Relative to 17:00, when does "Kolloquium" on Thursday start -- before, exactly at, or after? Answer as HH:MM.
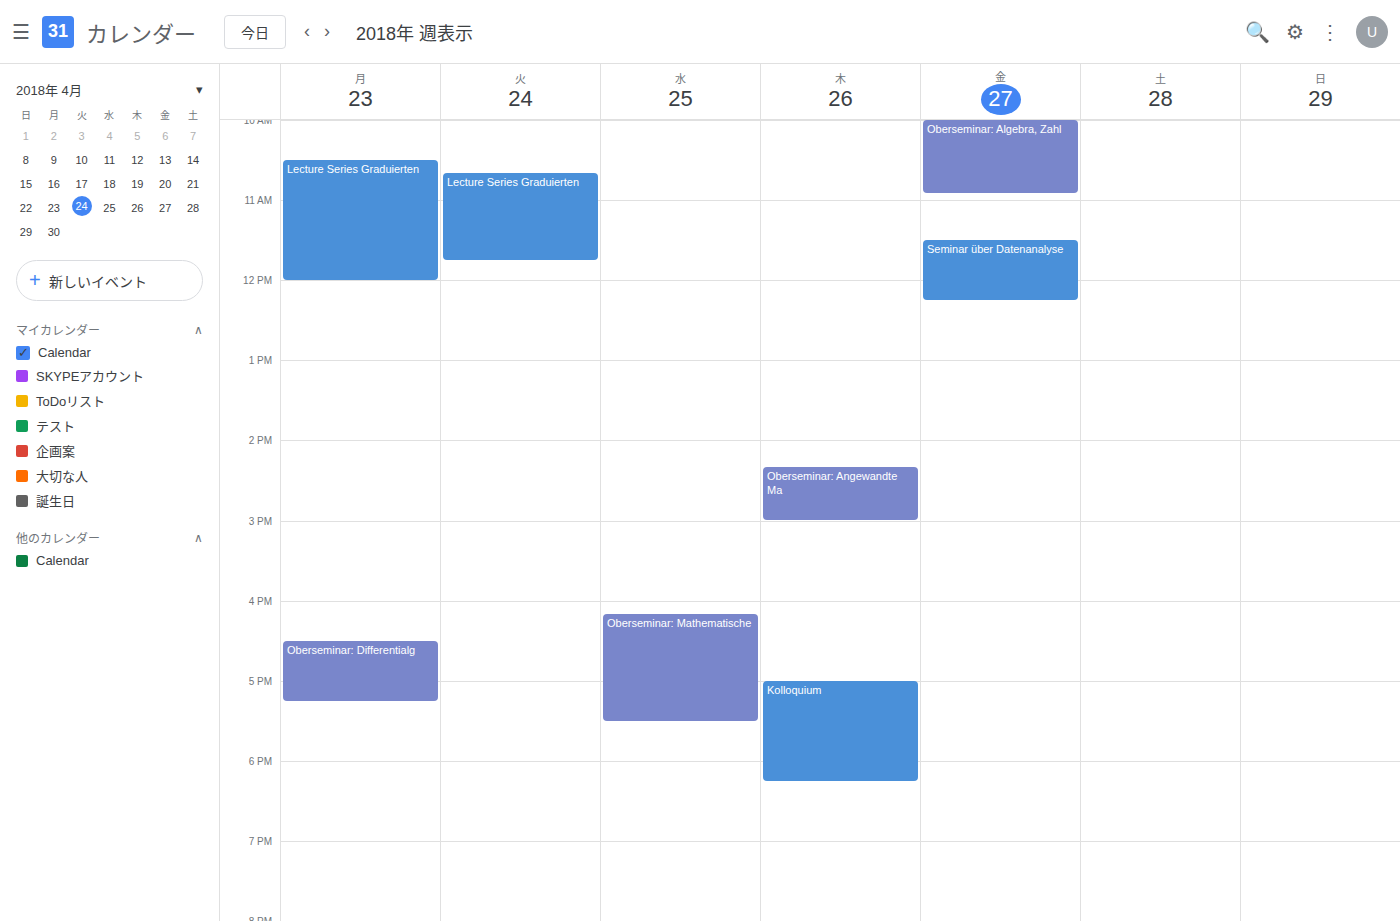
17:00 -- exactly at 17:00, on the 17:00 line.